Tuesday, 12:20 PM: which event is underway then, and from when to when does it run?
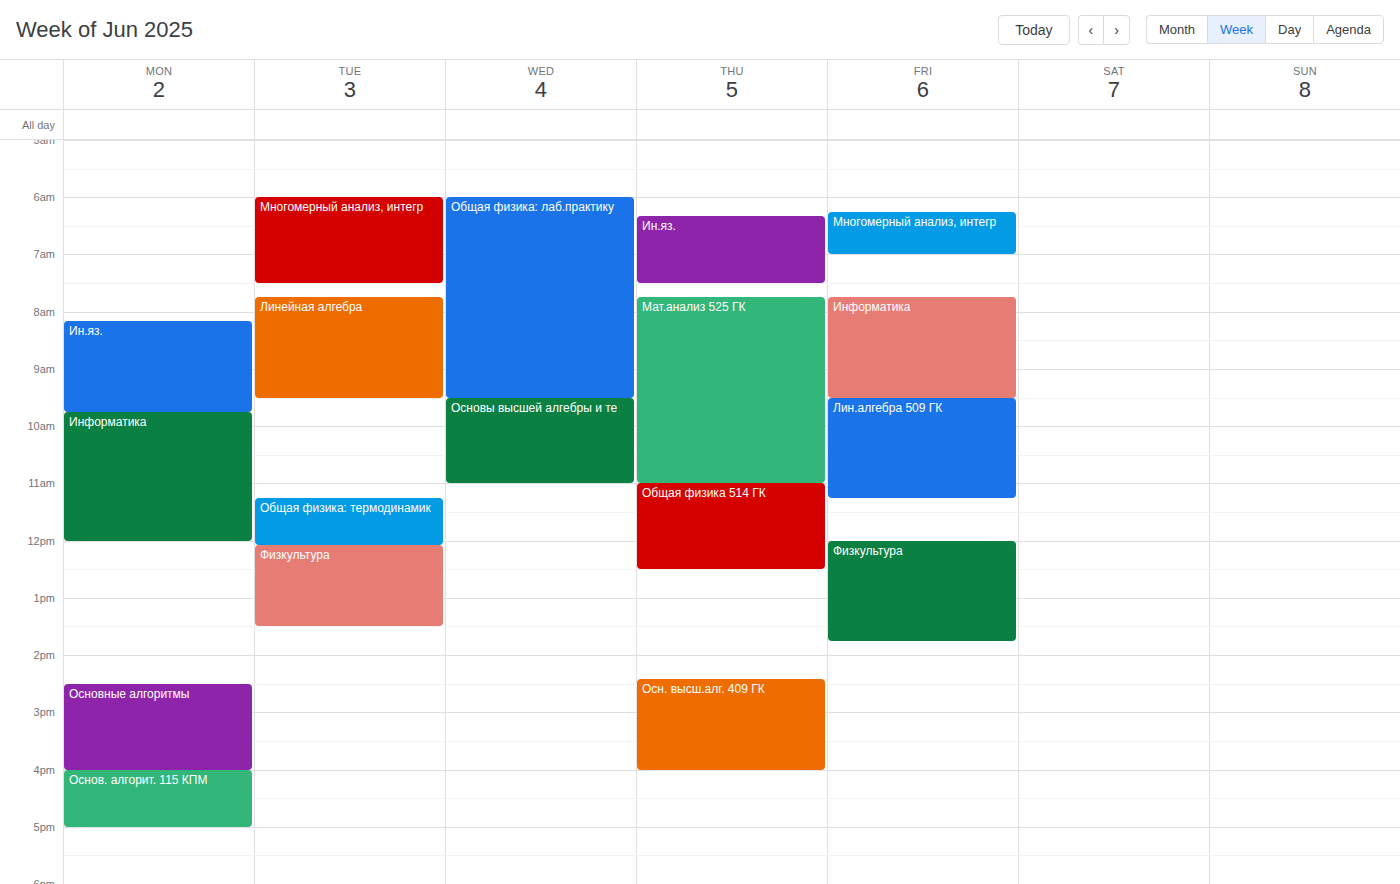
"Физкультура", 12:05 PM to 1:30 PM